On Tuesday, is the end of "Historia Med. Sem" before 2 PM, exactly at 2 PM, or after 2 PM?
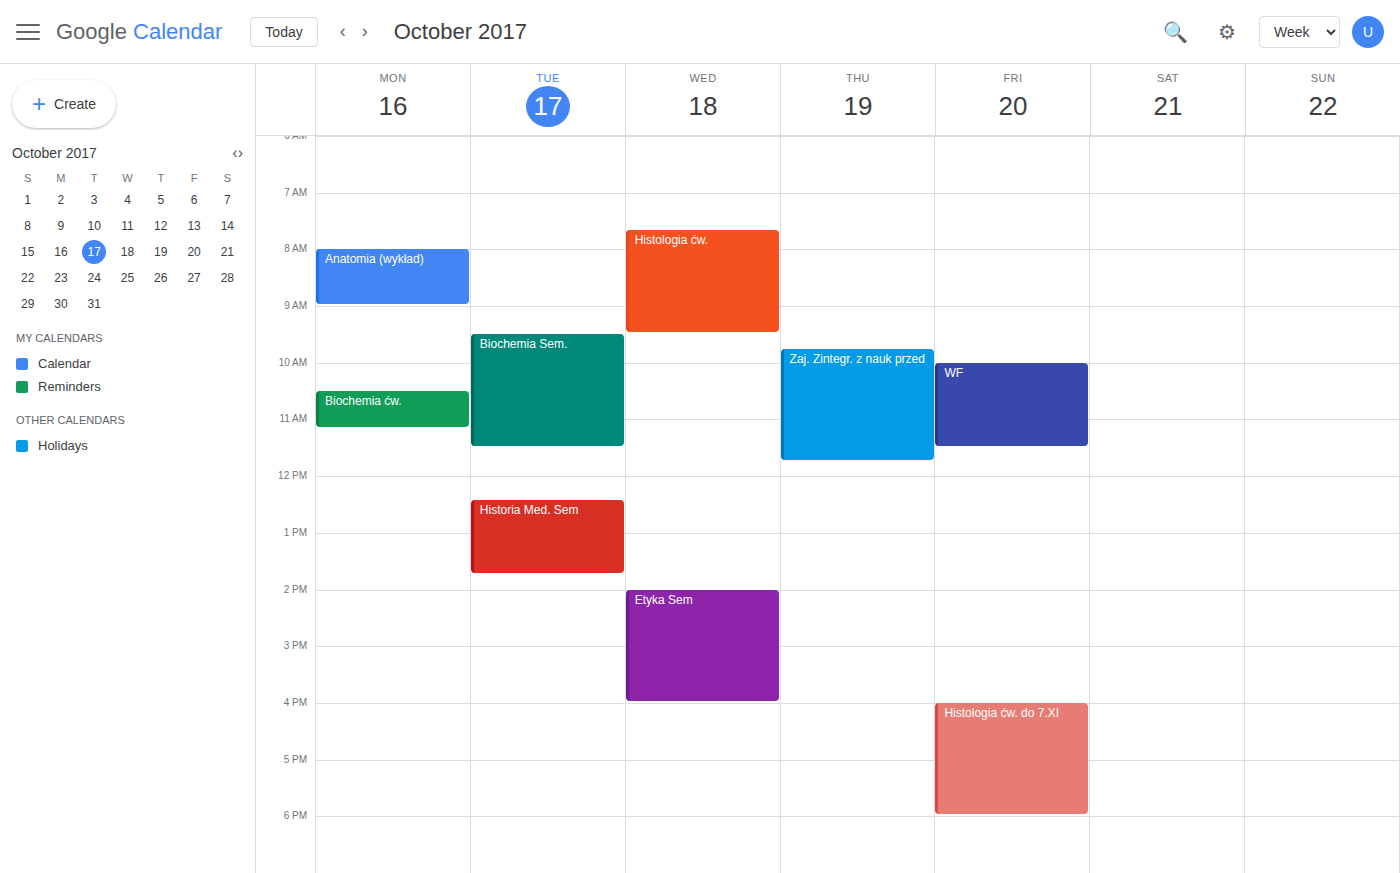
1:45 PM -- before 2 PM, 15 minutes above the 2 PM line.